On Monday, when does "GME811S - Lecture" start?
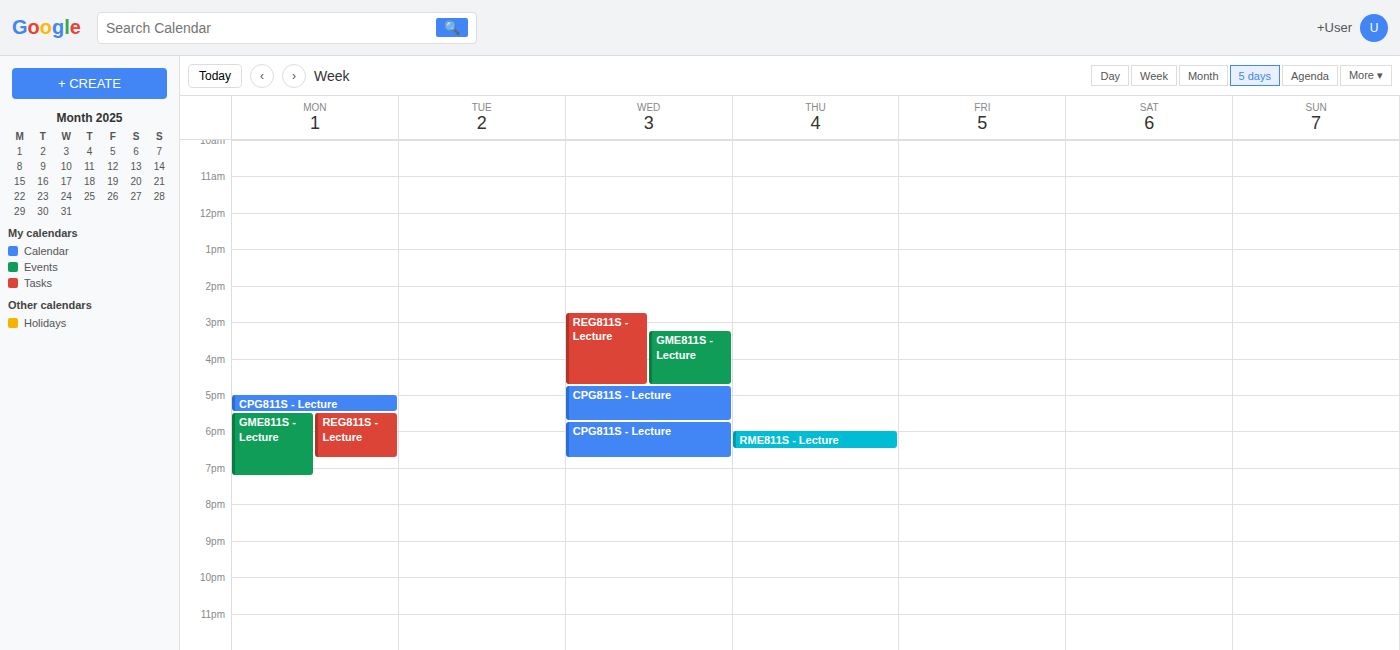
5:30 PM